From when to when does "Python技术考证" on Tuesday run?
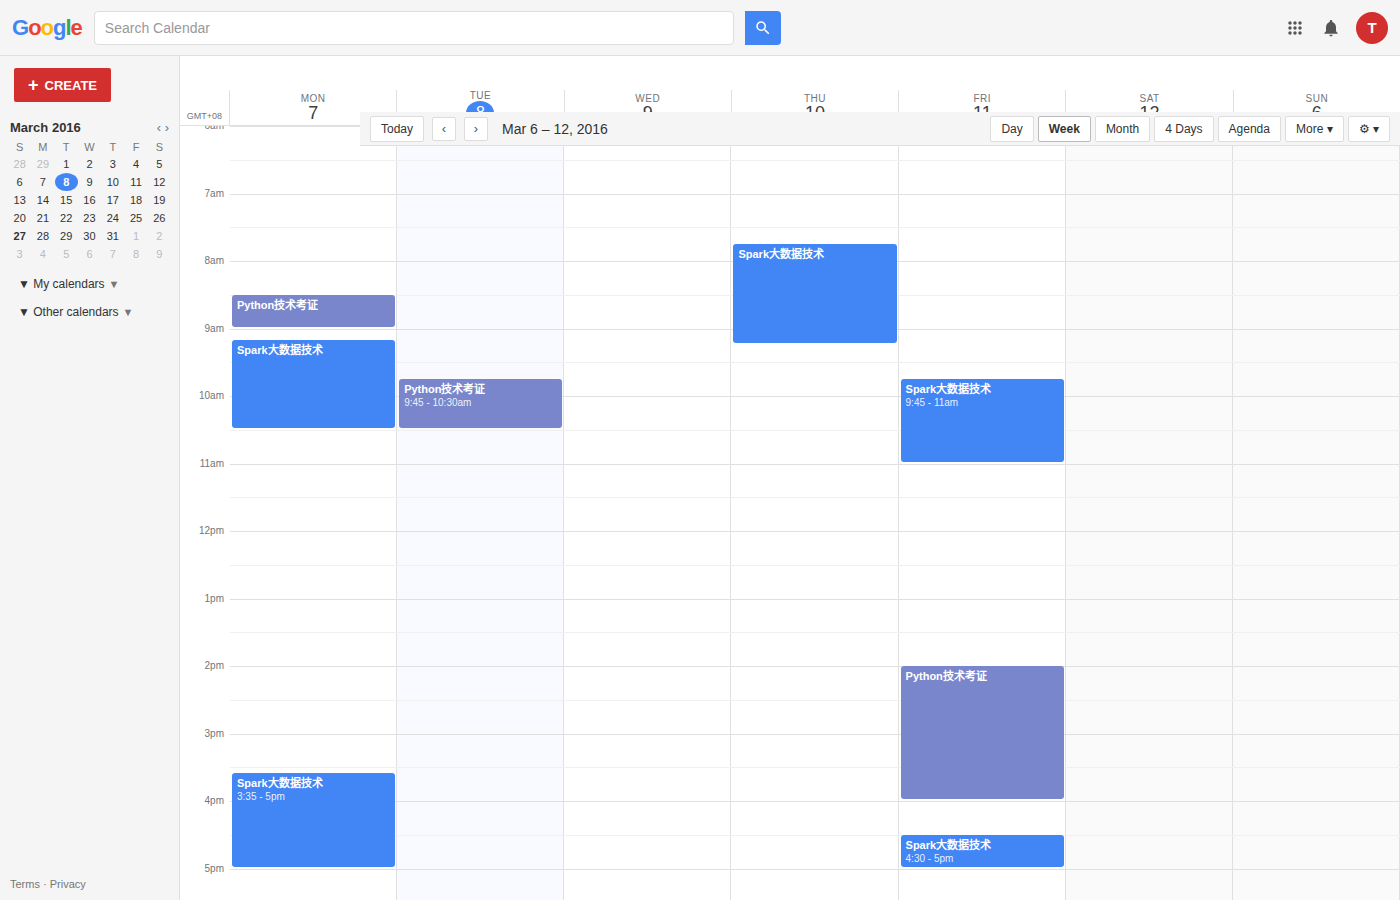
9:45 AM to 10:30 AM